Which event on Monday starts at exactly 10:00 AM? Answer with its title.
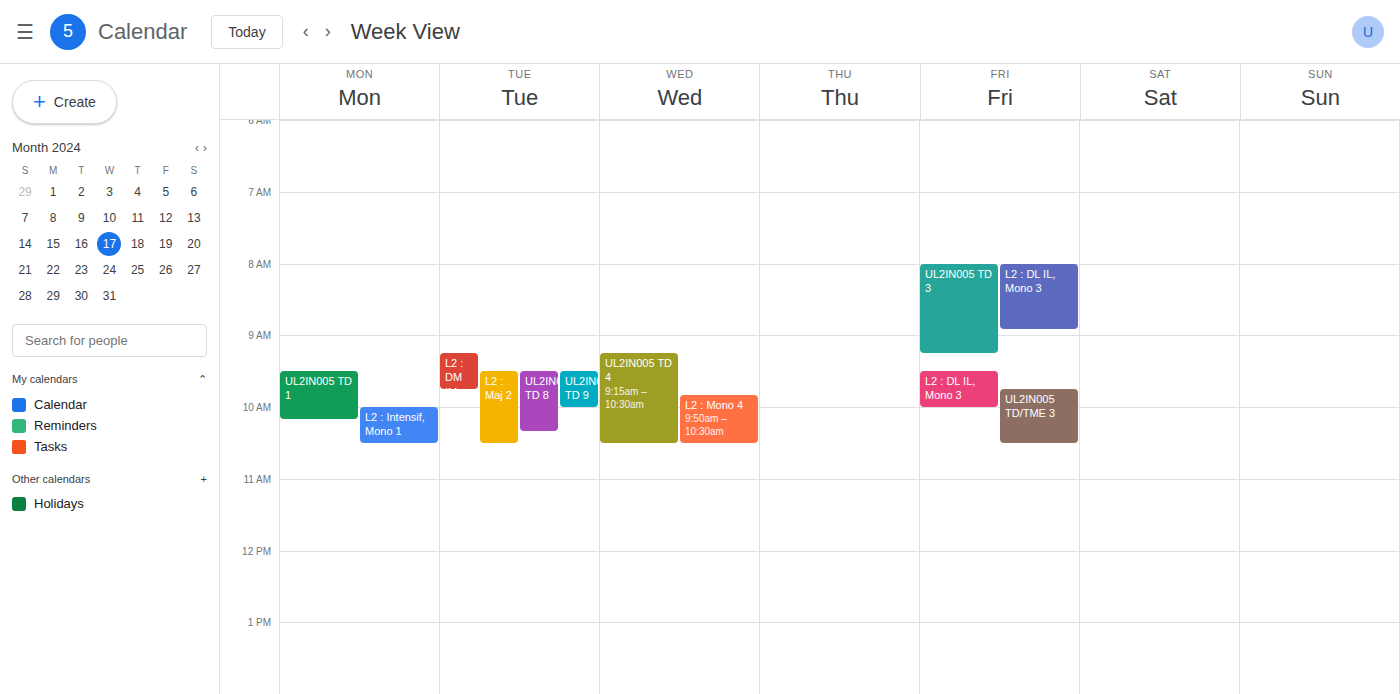
"L2 : Intensif, Mono 1"